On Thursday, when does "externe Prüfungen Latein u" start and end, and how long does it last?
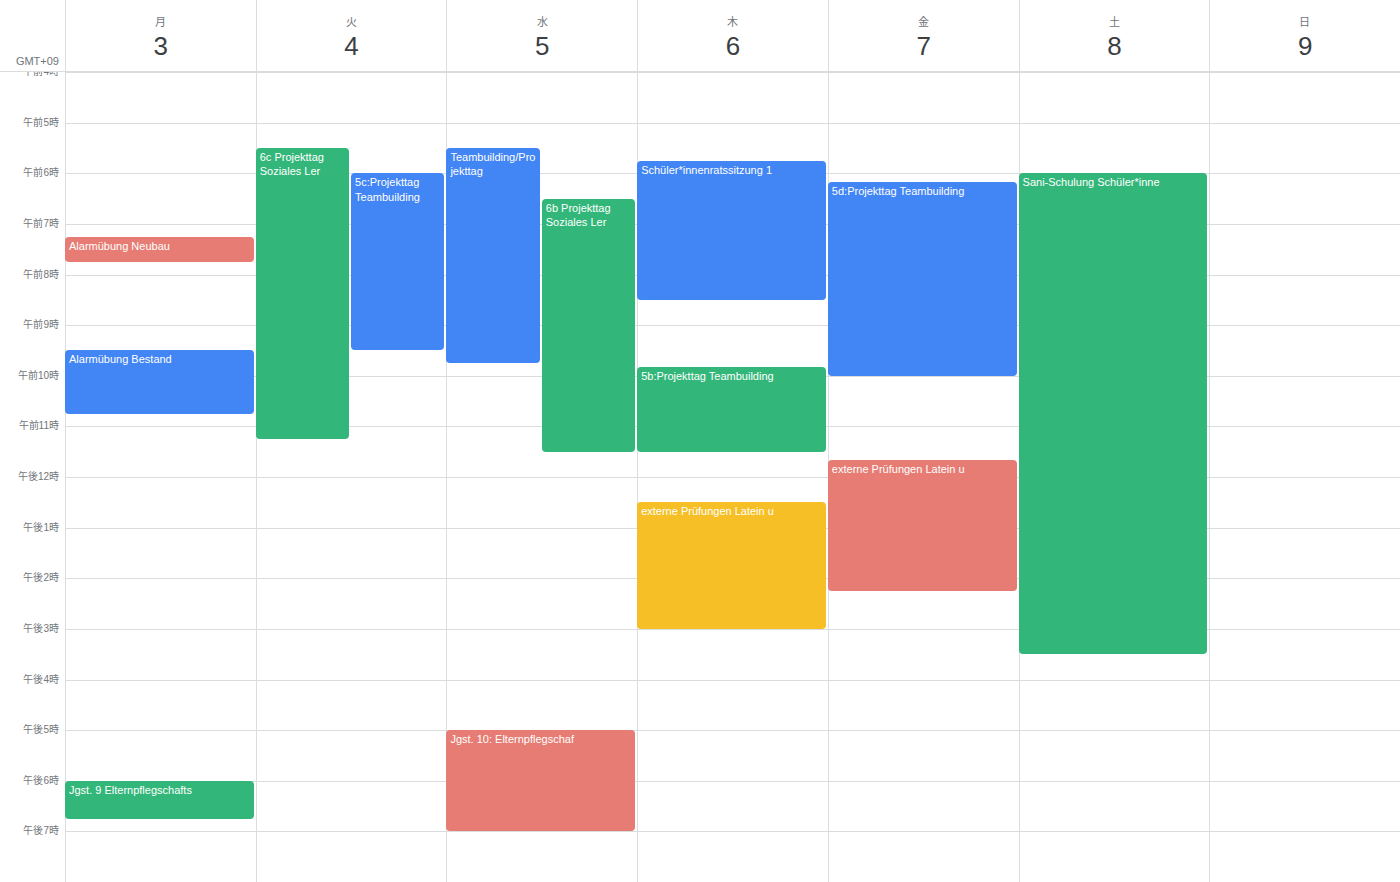
12:30 to 15:00, 2 hours 30 minutes